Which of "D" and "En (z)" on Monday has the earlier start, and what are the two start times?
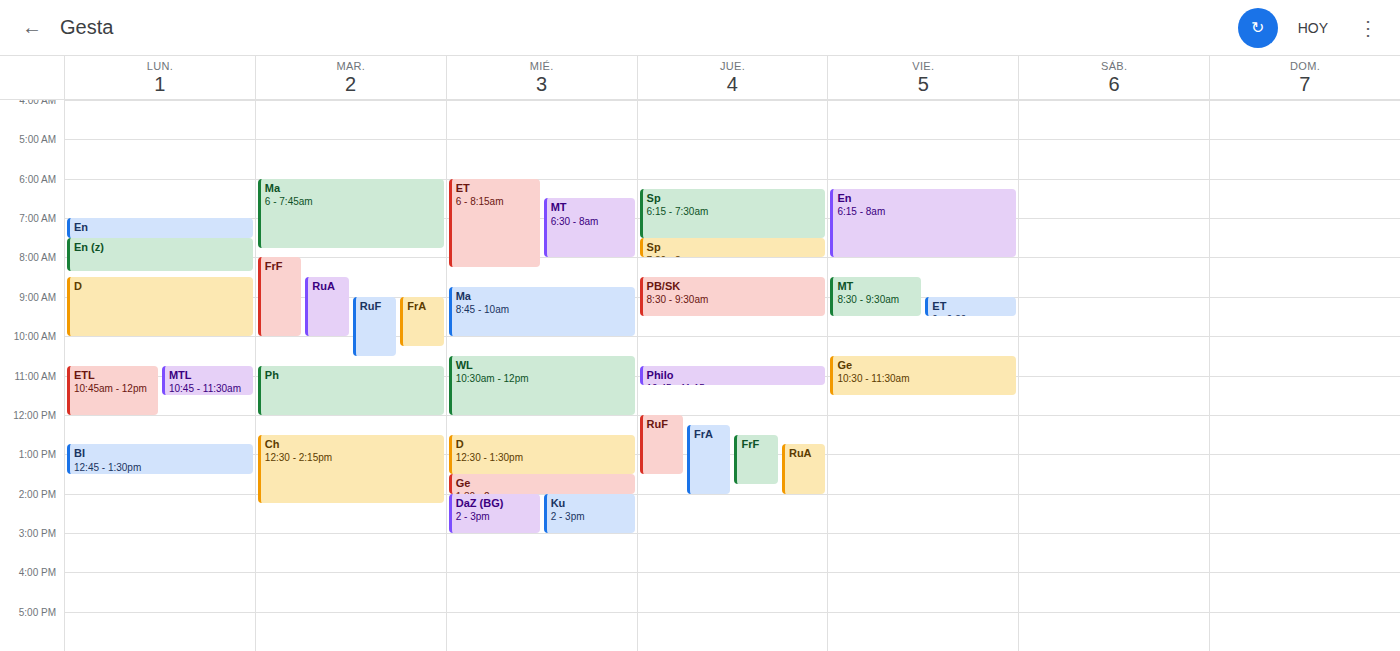
"En (z)" 7:30 AM; "D" 8:30 AM.